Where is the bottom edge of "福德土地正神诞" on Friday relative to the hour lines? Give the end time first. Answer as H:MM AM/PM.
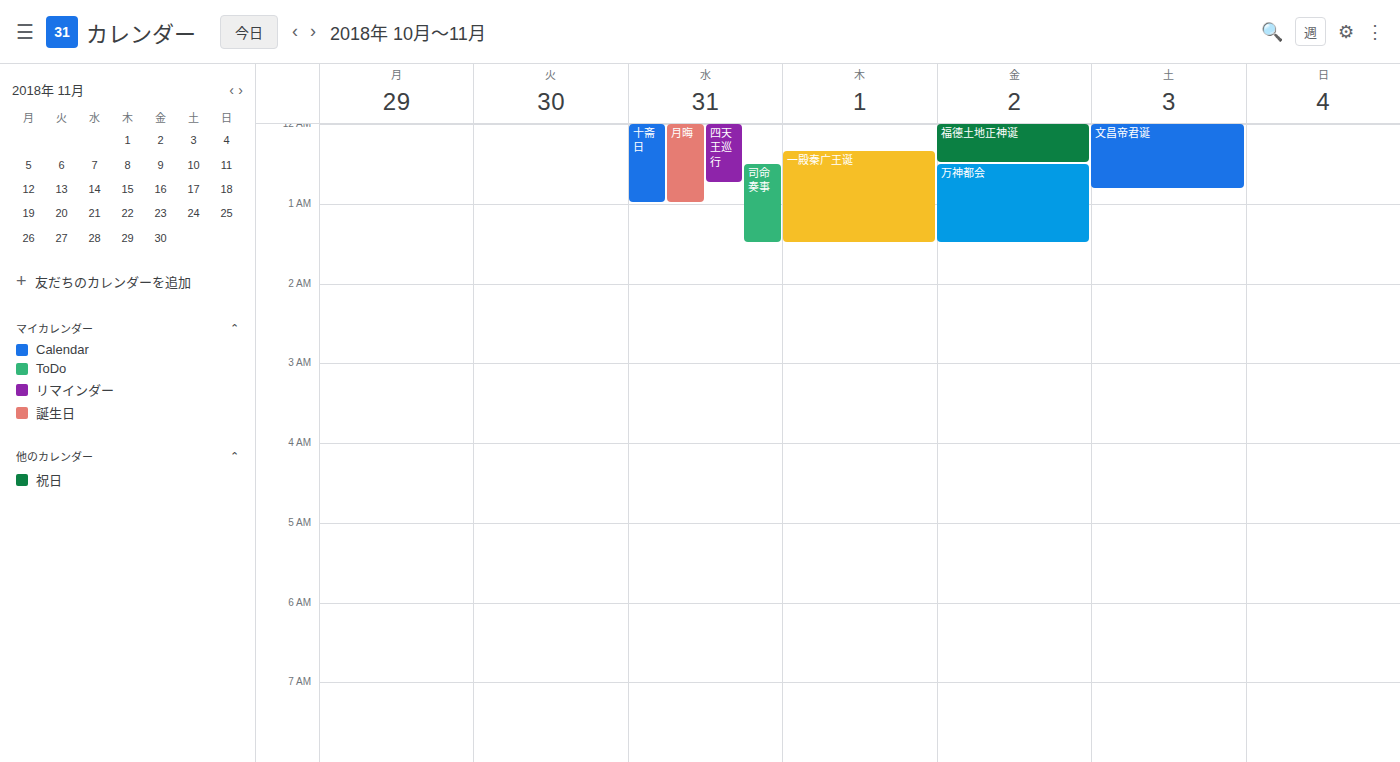
12:30 AM -- halfway between the 12 AM and 1 AM lines.